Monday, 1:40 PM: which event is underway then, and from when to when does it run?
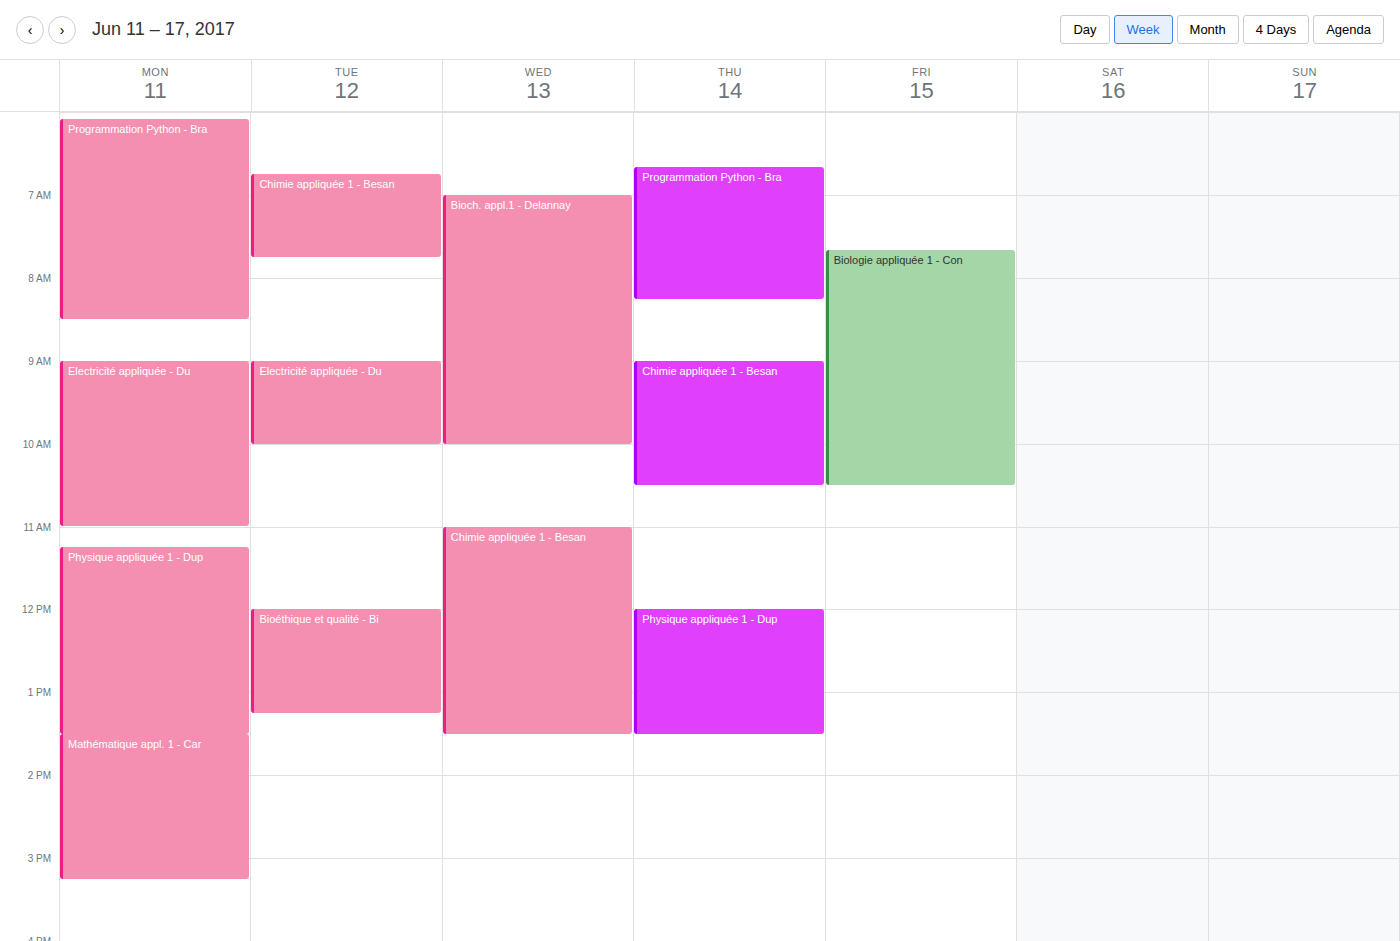
"Mathématique appl. 1 - Car", 1:30 PM to 3:15 PM